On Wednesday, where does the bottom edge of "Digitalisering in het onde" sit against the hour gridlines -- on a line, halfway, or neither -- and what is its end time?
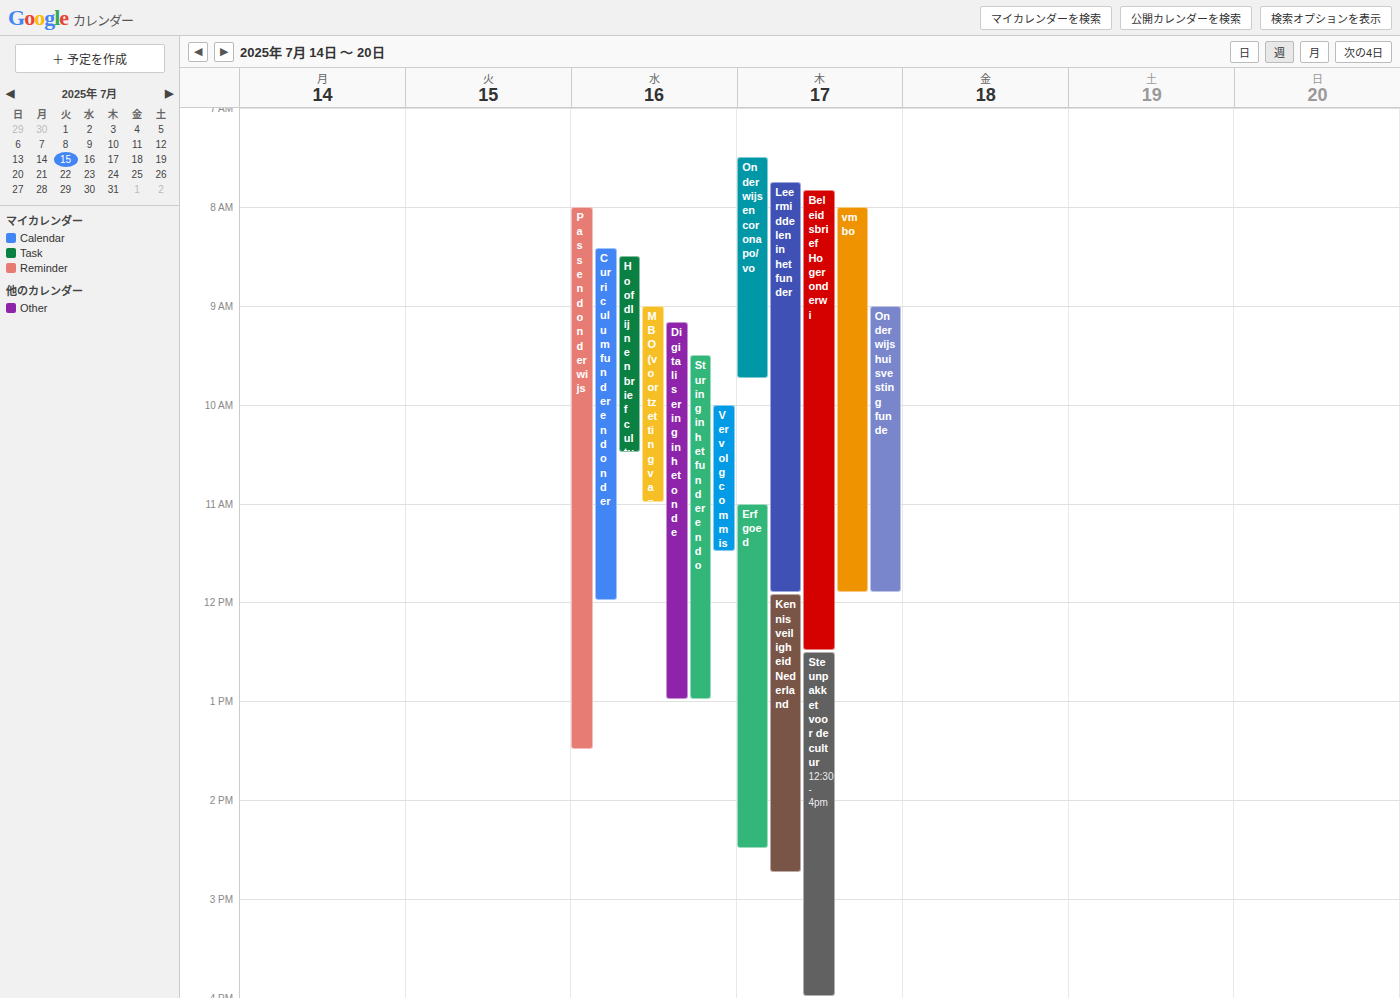
1:00 PM -- exactly on the 1 PM line.